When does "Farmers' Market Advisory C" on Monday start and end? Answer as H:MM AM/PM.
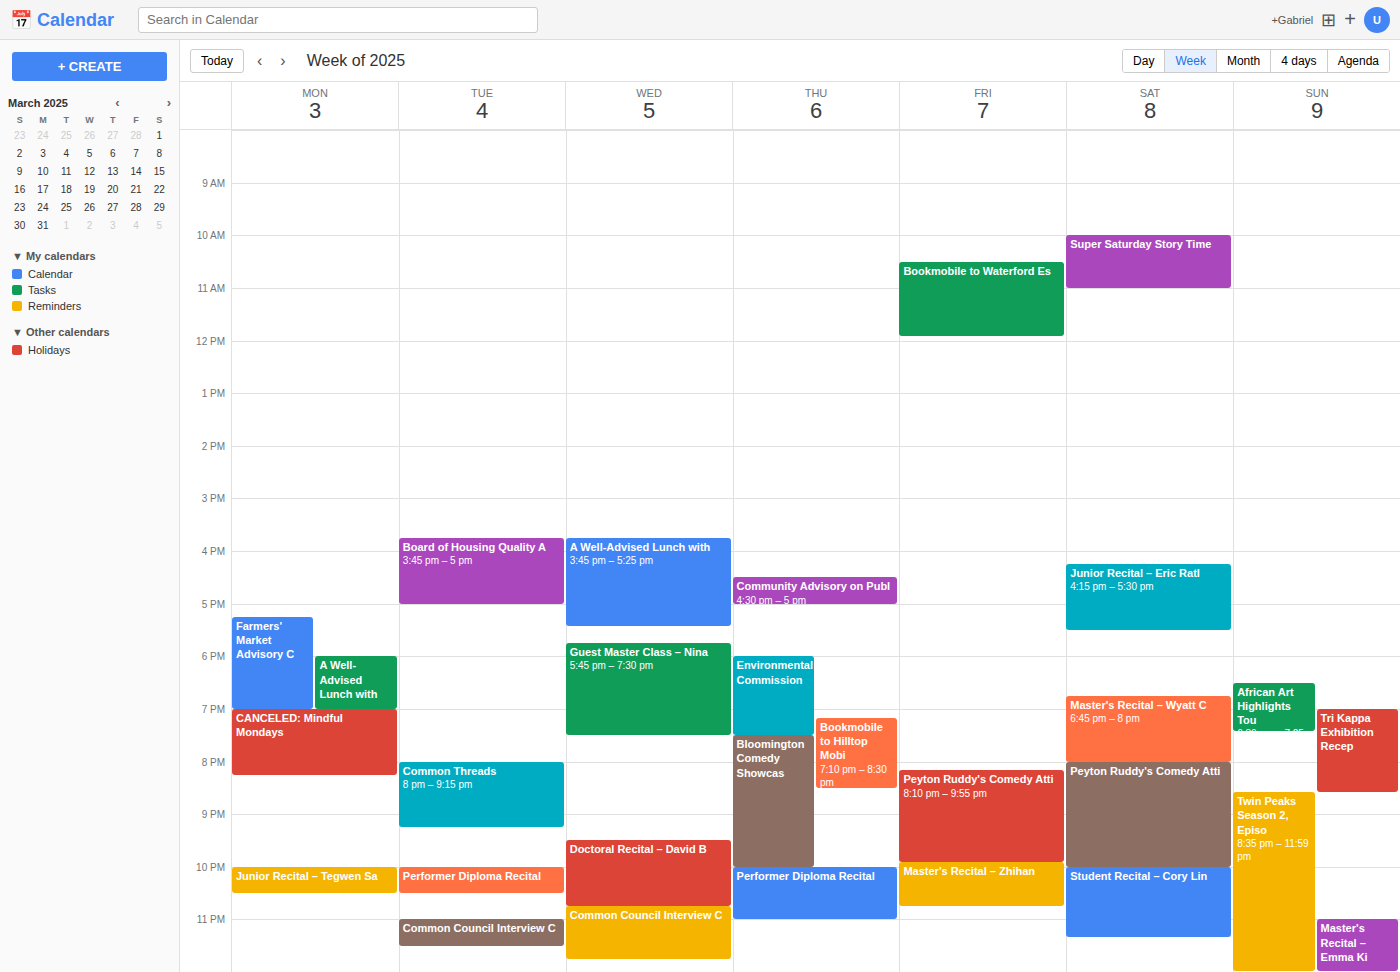
5:15 PM to 7:00 PM